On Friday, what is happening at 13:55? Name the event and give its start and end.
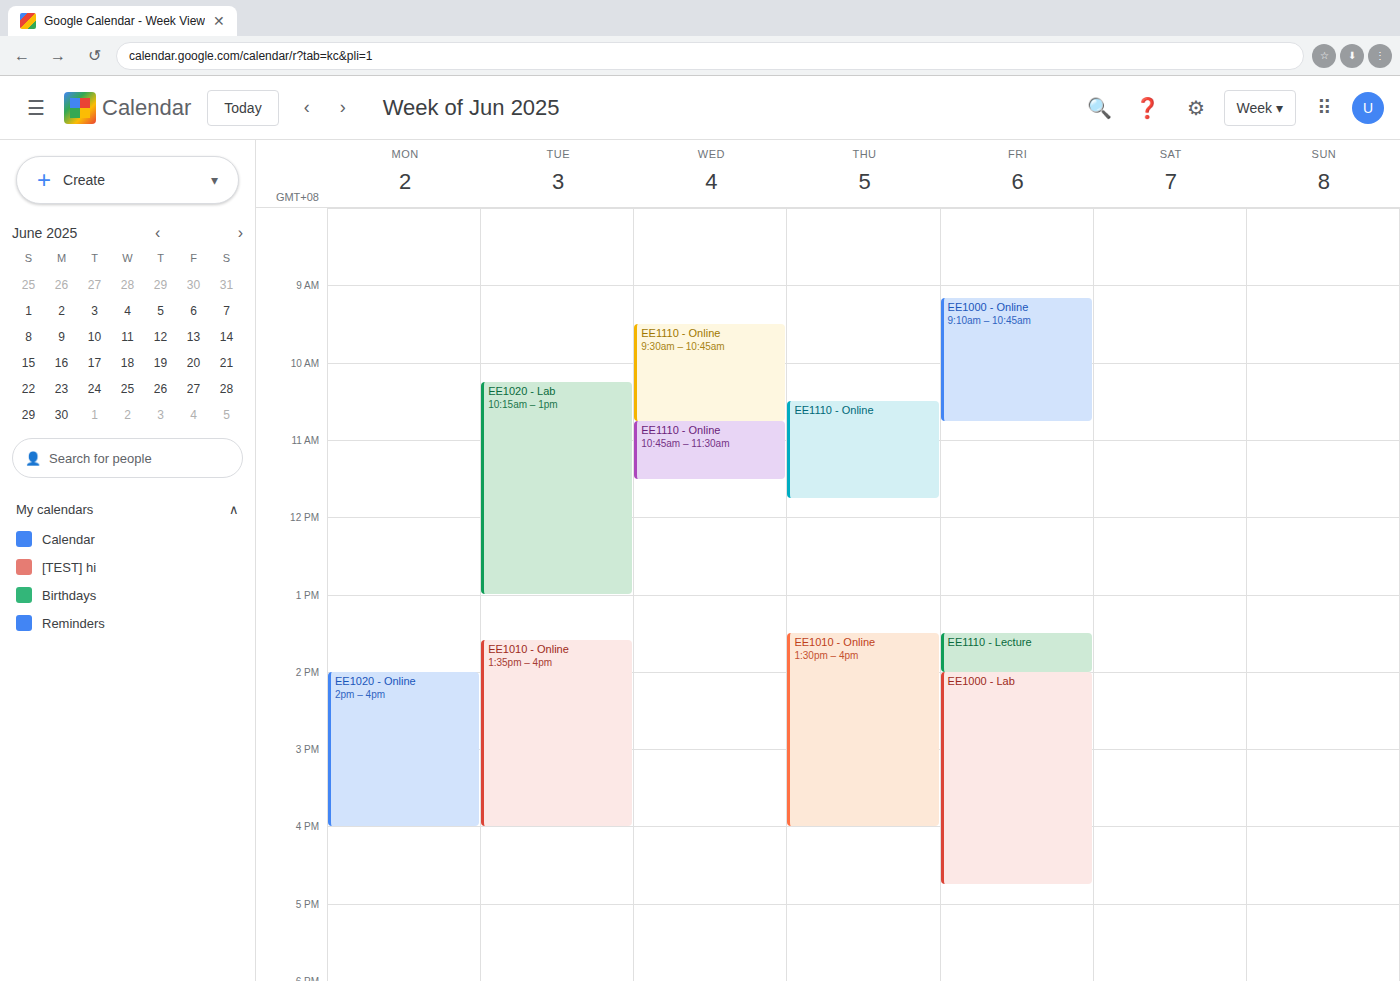
"EE1110 - Lecture", 13:30 to 14:00